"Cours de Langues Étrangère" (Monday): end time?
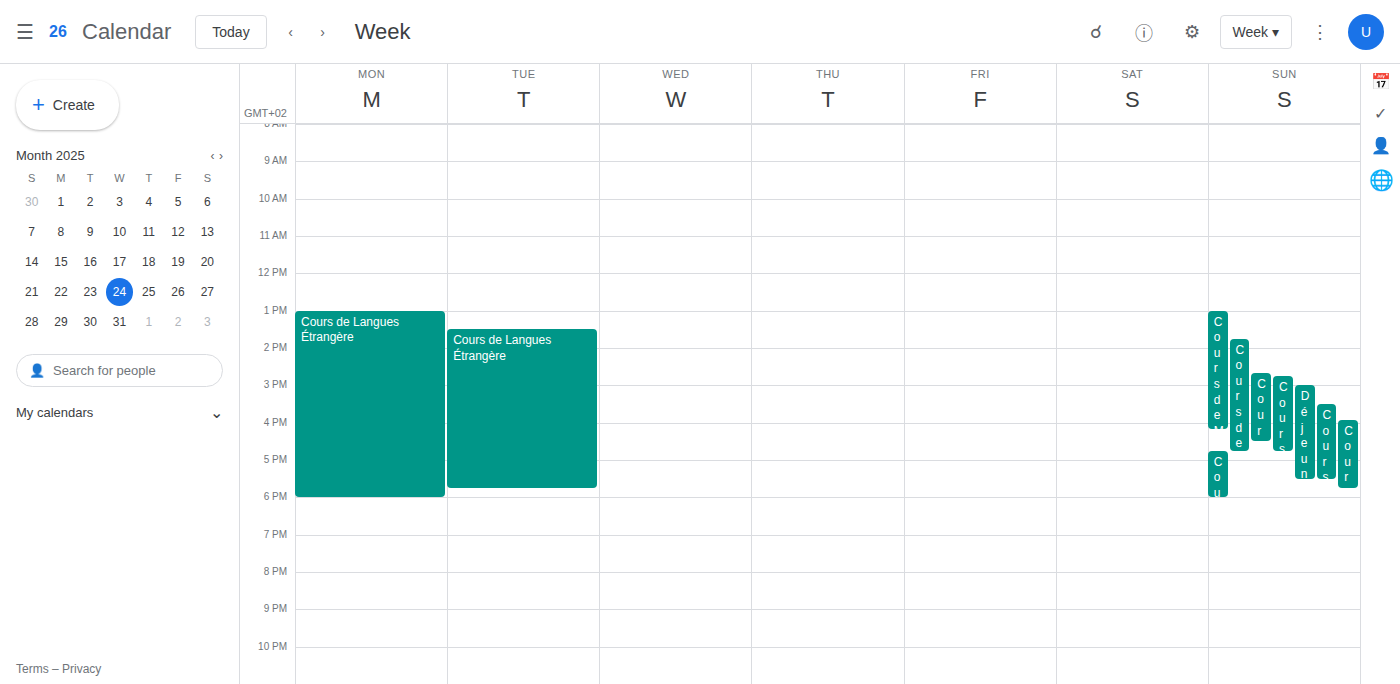
6:00 PM